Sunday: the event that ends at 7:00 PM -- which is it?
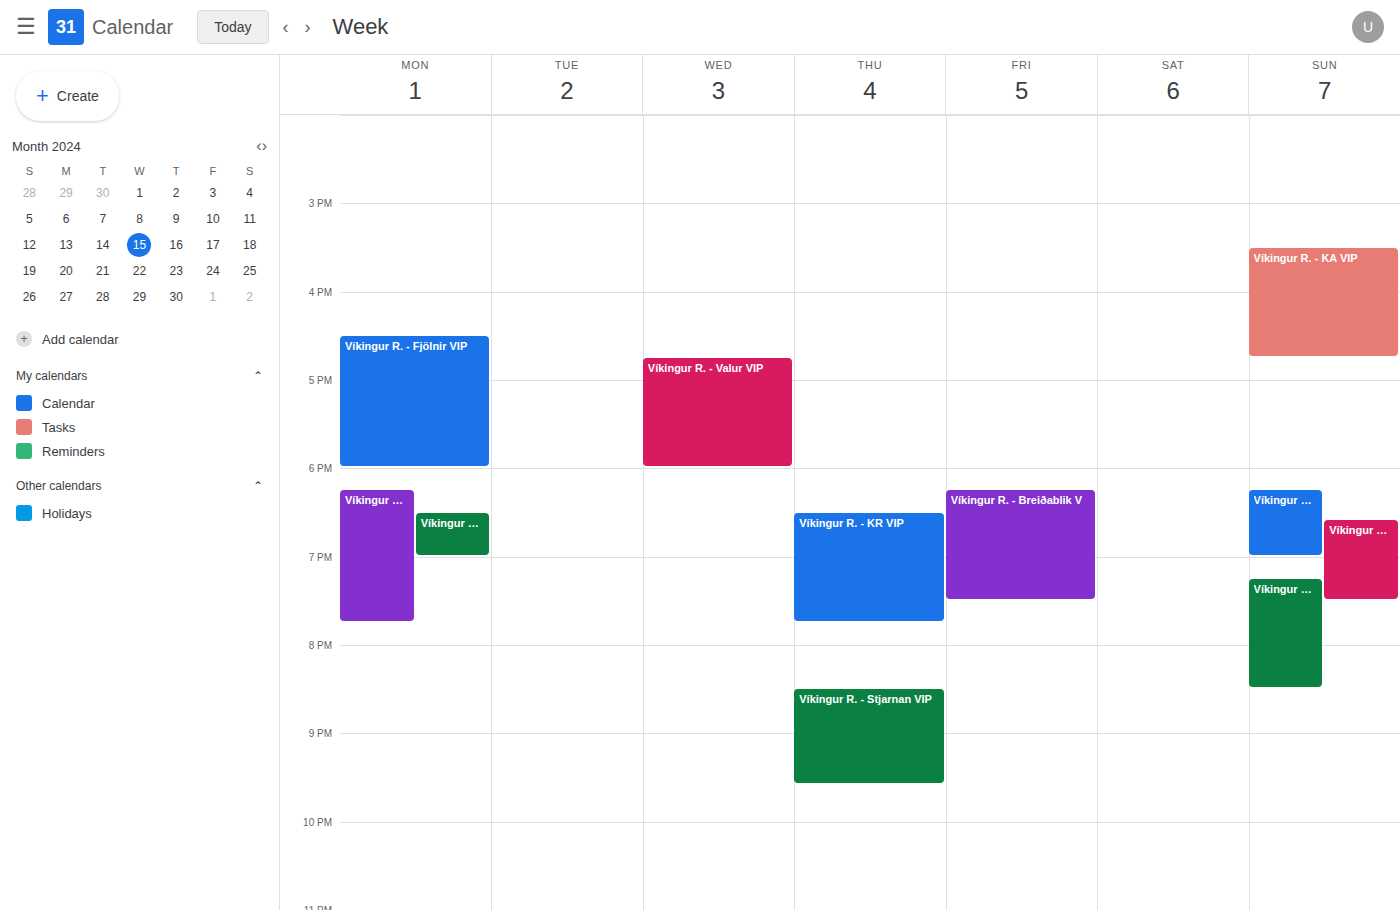
"Víkingur R. - Grótta VIP"